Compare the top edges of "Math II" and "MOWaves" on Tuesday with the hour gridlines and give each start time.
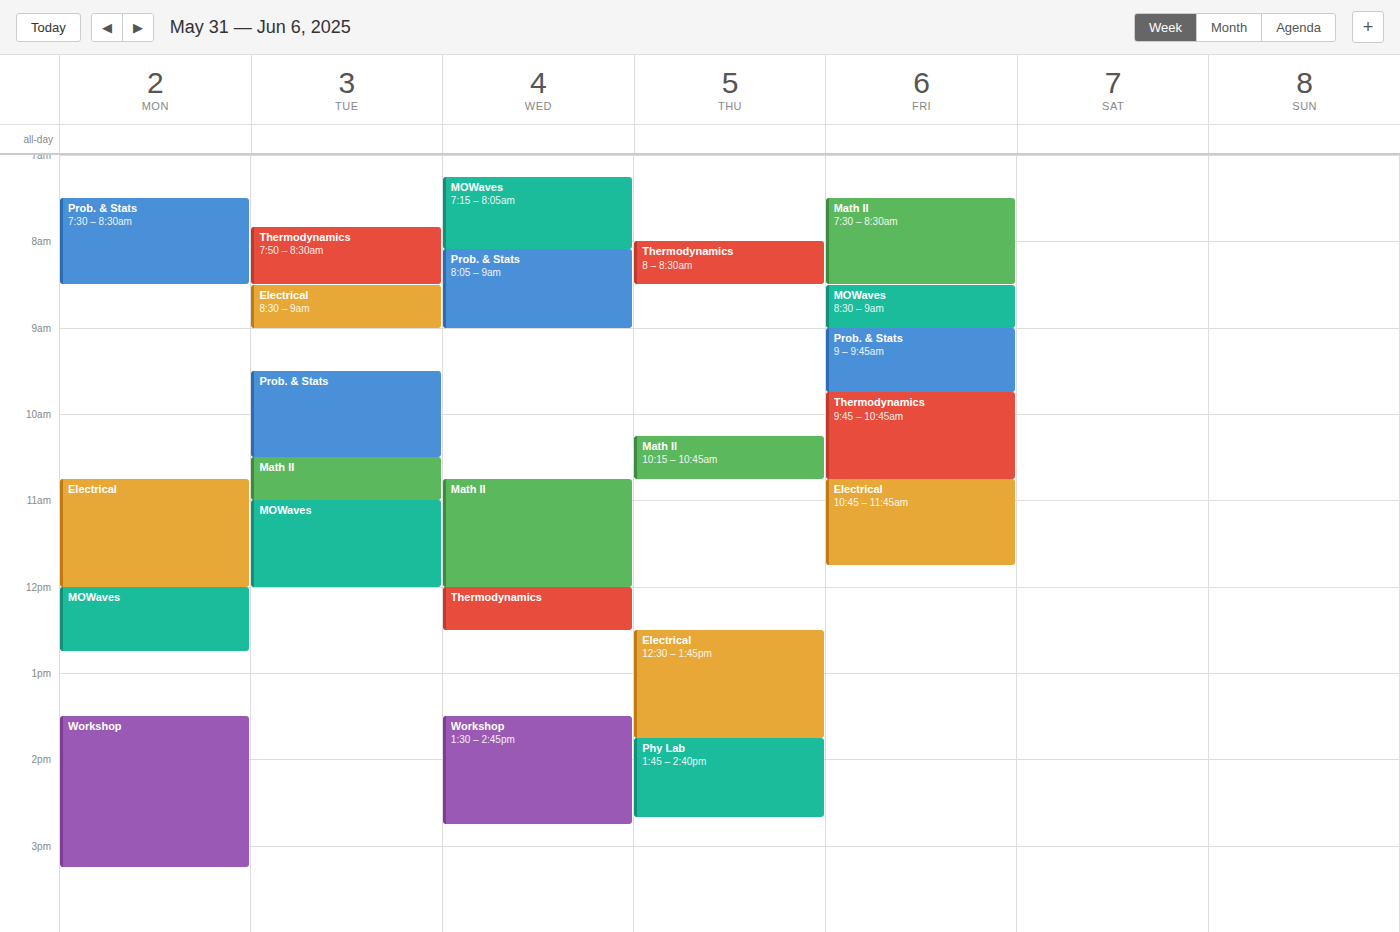
"Math II": 10:30 AM, halfway between the 10 AM and 11 AM lines. "MOWaves": 11:00 AM, exactly on the 11 AM line.